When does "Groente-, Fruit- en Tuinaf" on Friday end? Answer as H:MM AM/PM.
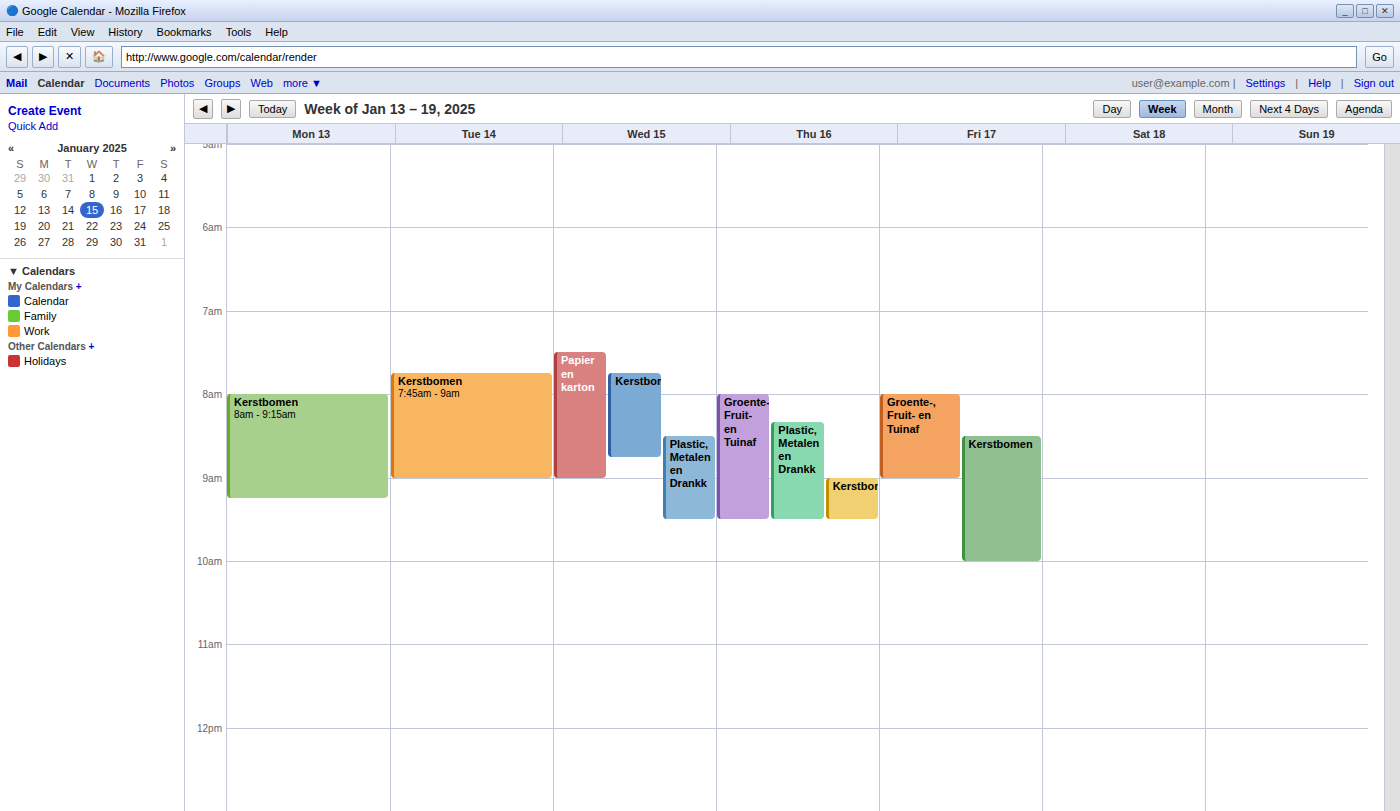
9:00 AM